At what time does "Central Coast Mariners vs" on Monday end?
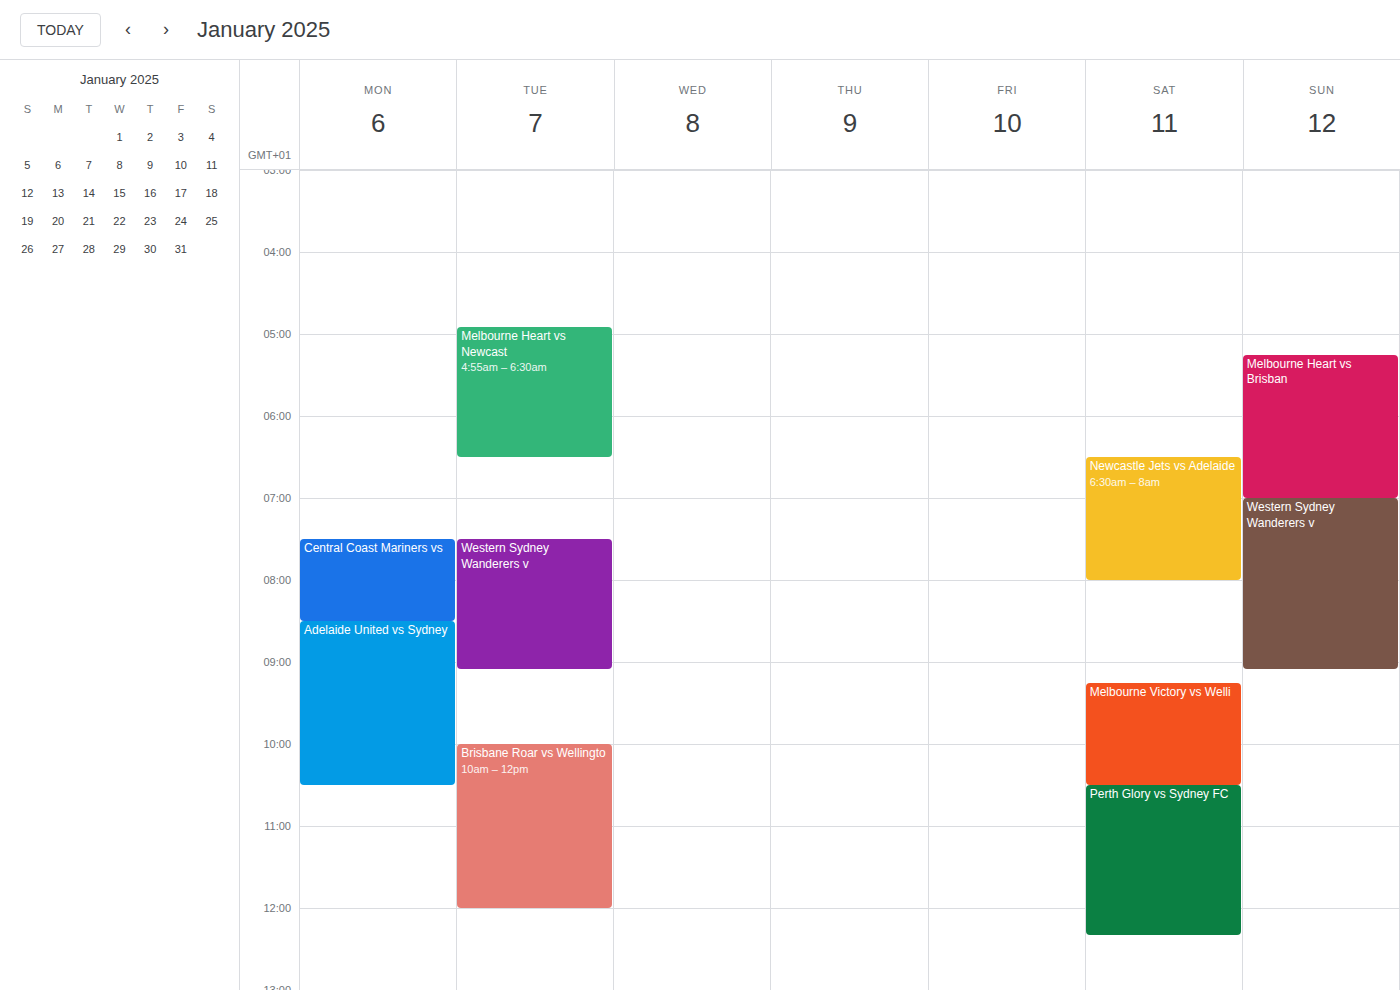
8:30 AM